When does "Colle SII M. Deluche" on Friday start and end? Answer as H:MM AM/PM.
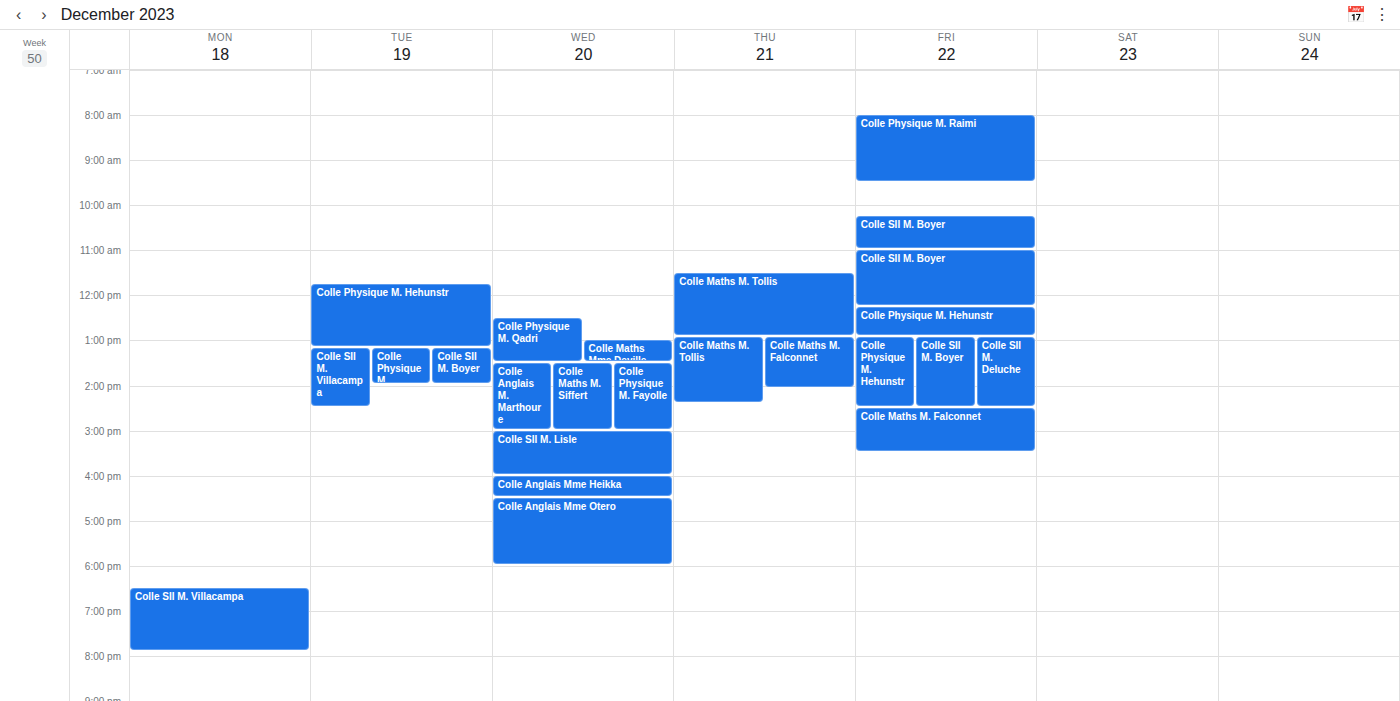
12:55 PM to 2:30 PM